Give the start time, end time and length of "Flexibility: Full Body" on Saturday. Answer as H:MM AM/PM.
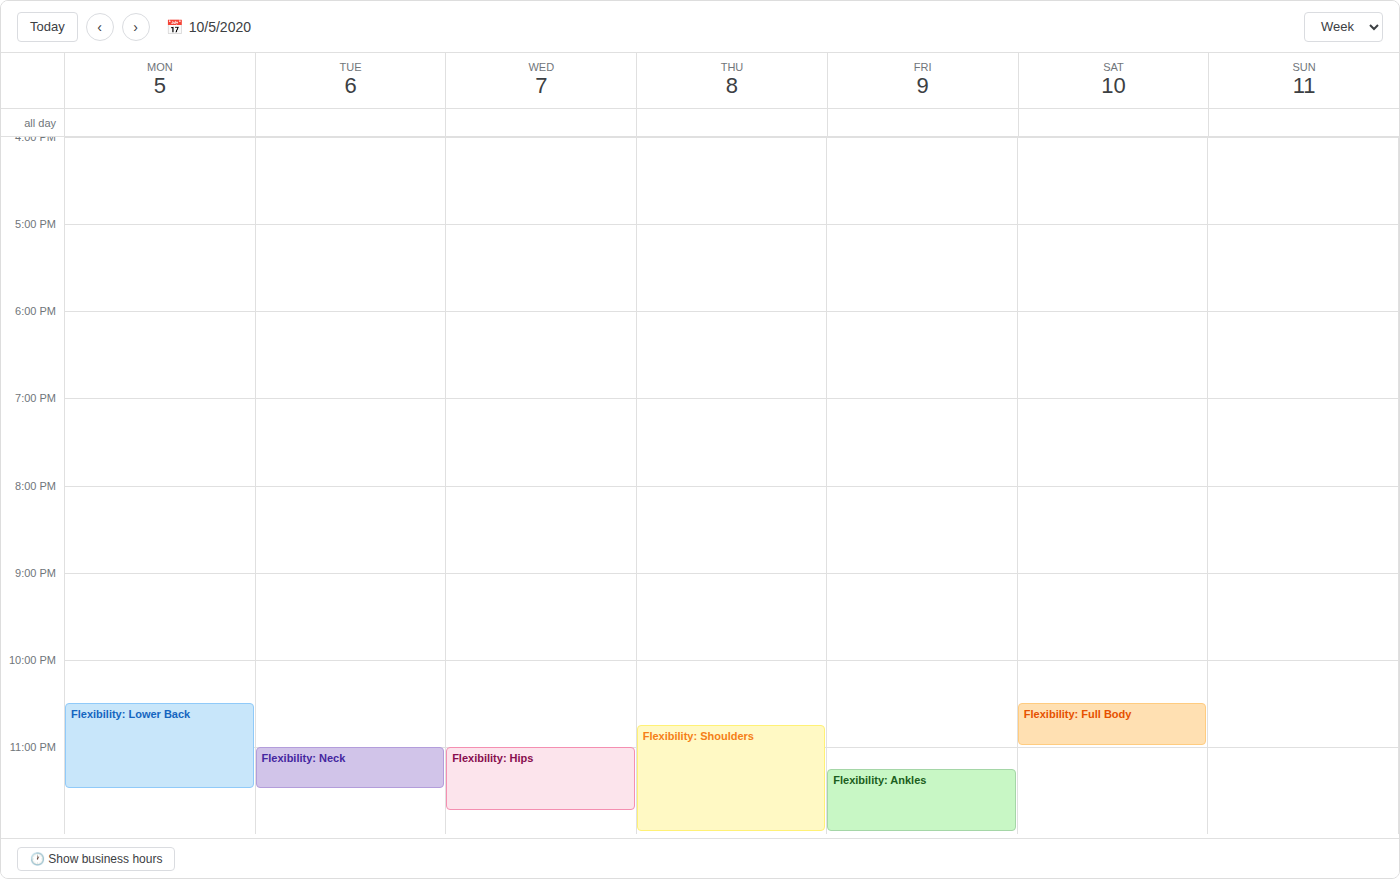
10:30 PM to 11:00 PM, 30 minutes